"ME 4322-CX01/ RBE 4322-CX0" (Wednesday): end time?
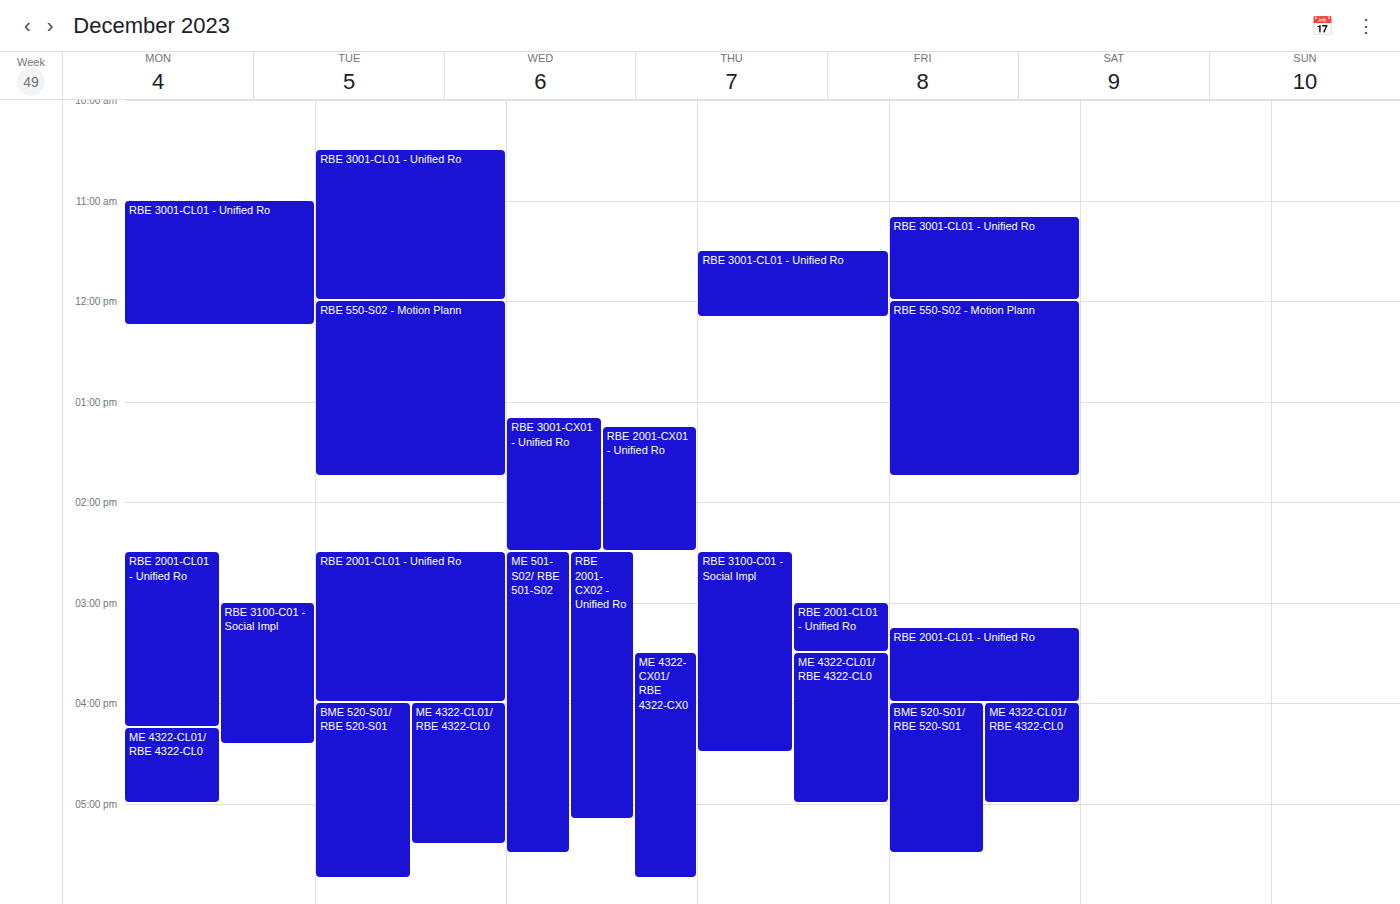
5:45 PM